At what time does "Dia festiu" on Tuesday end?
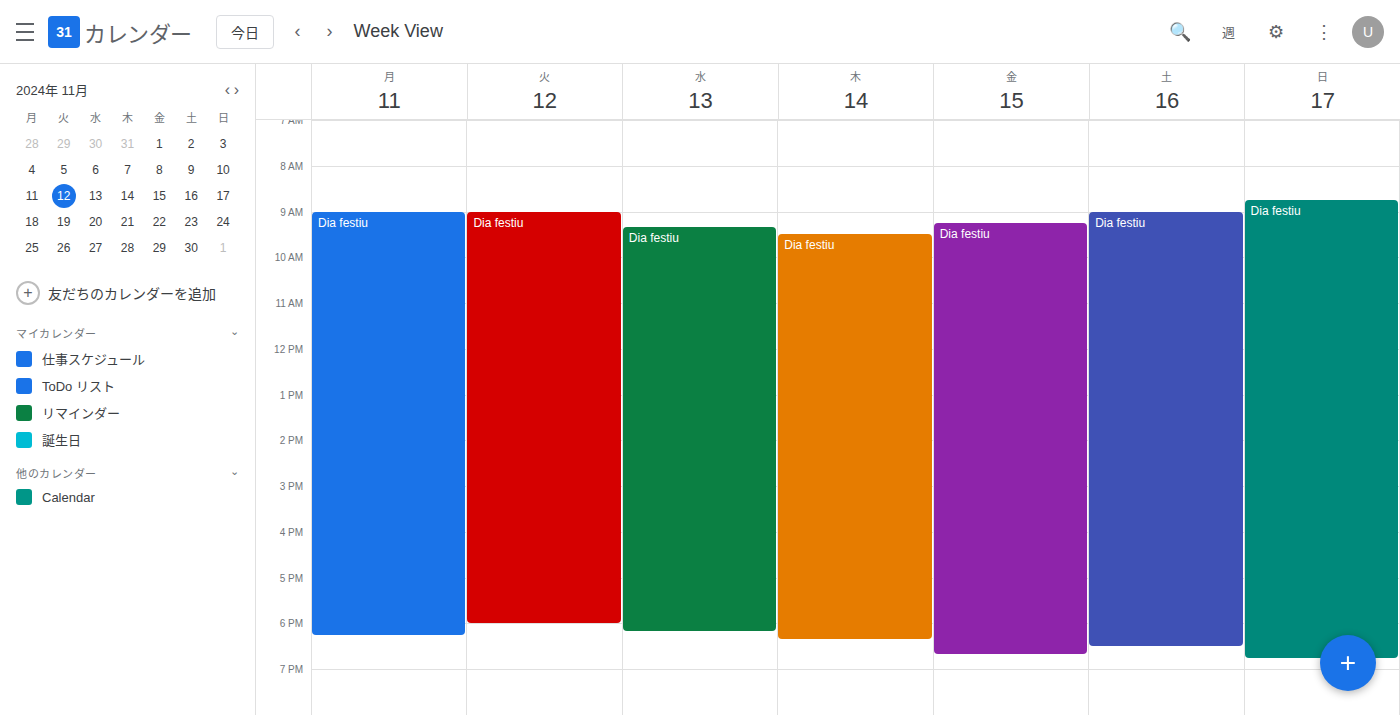
18:00